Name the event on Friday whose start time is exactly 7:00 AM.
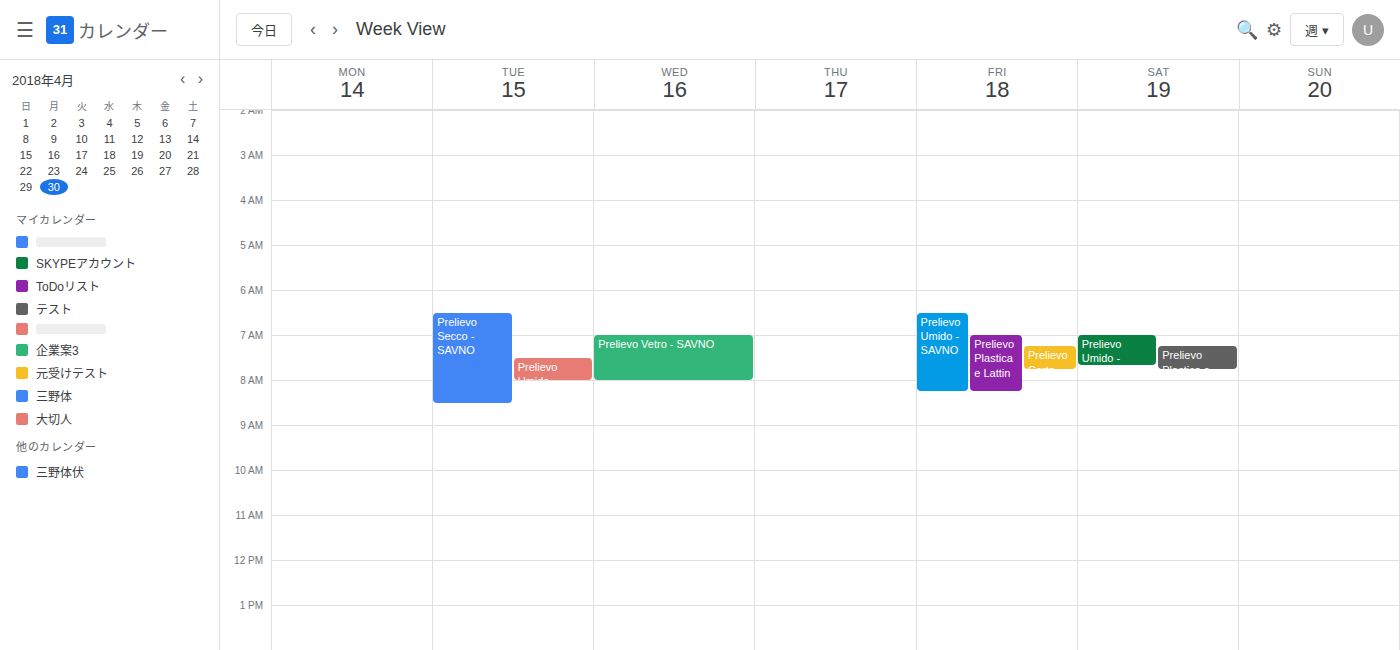
"Prelievo Plastica e Lattin"